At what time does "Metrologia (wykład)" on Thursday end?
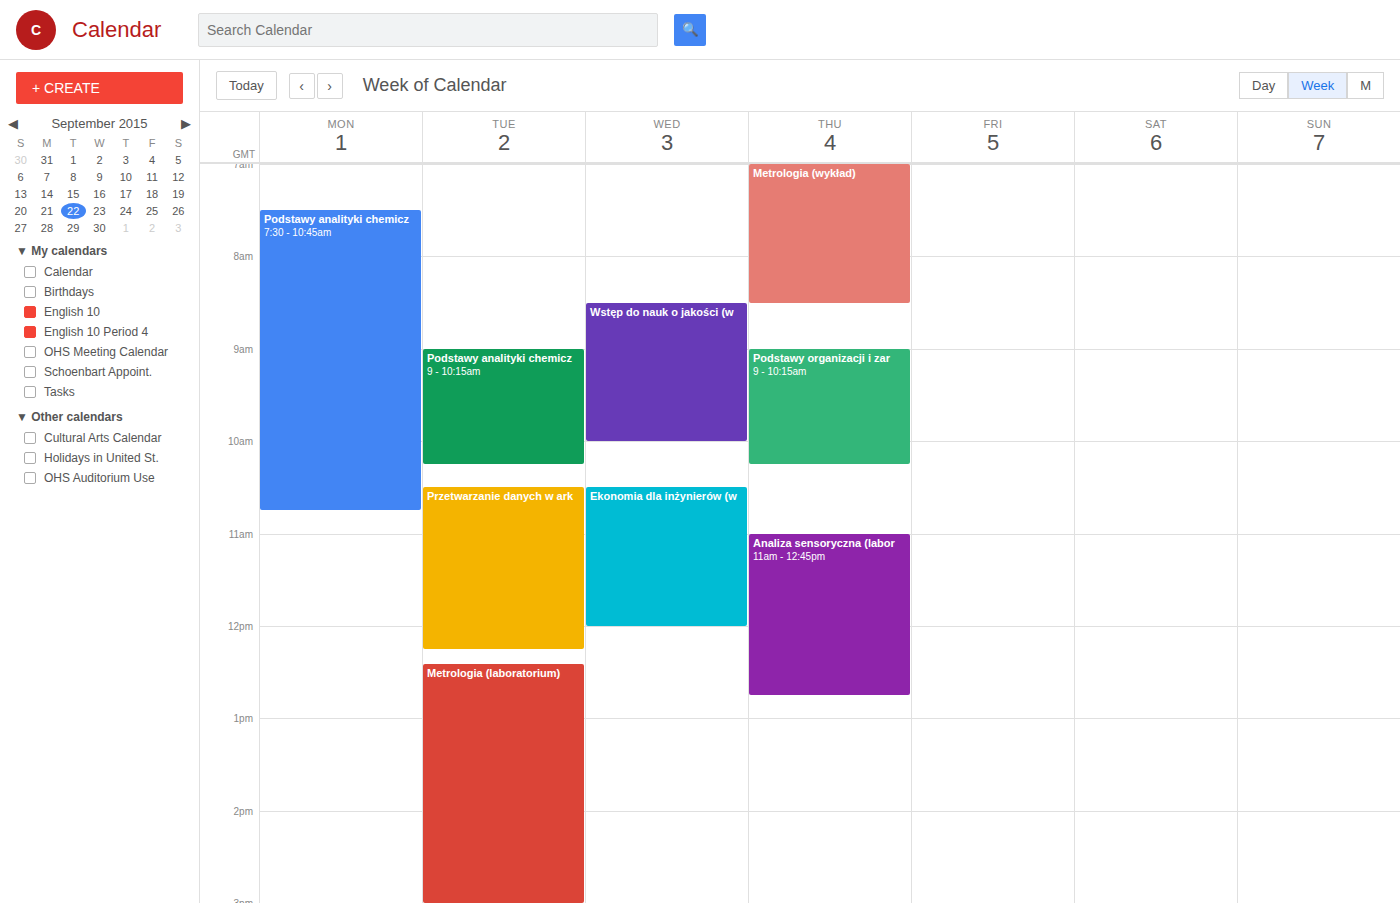
8:30 AM